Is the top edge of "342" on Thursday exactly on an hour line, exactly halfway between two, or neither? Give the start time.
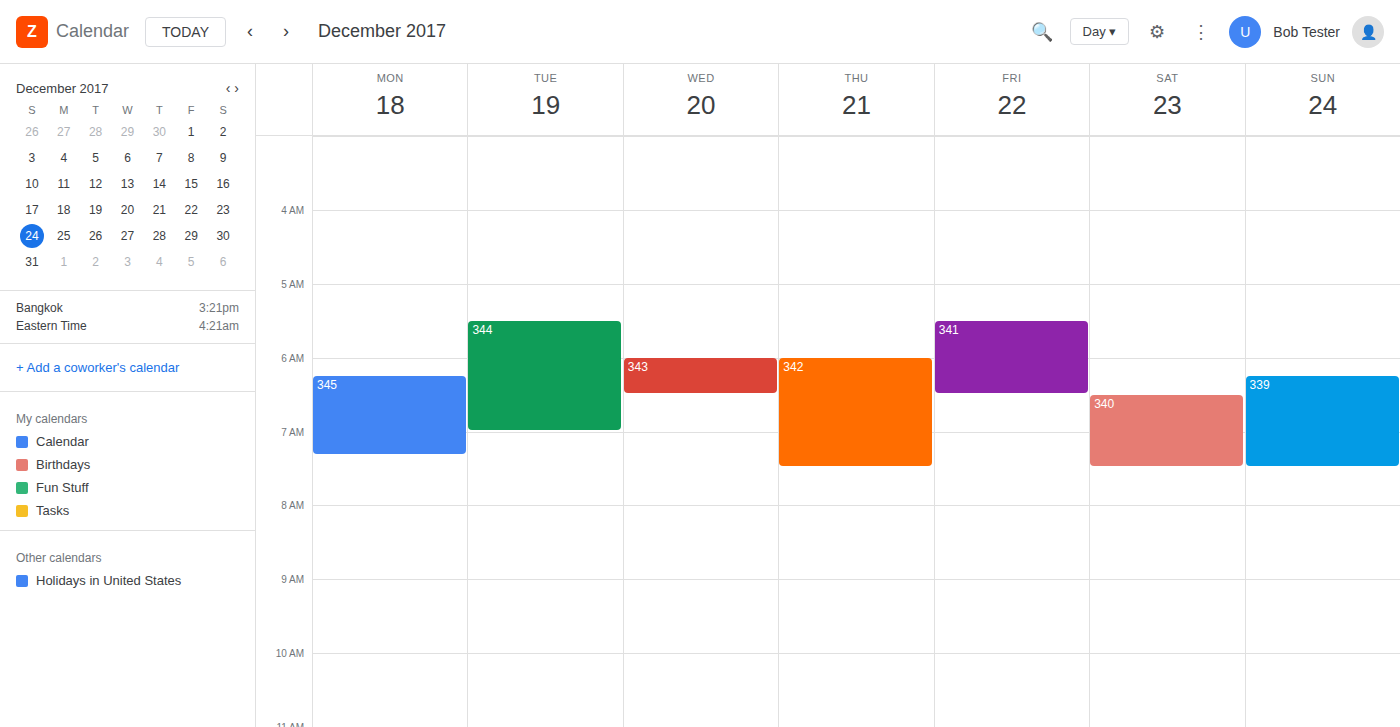
6:00 AM -- exactly on the 6 AM line.